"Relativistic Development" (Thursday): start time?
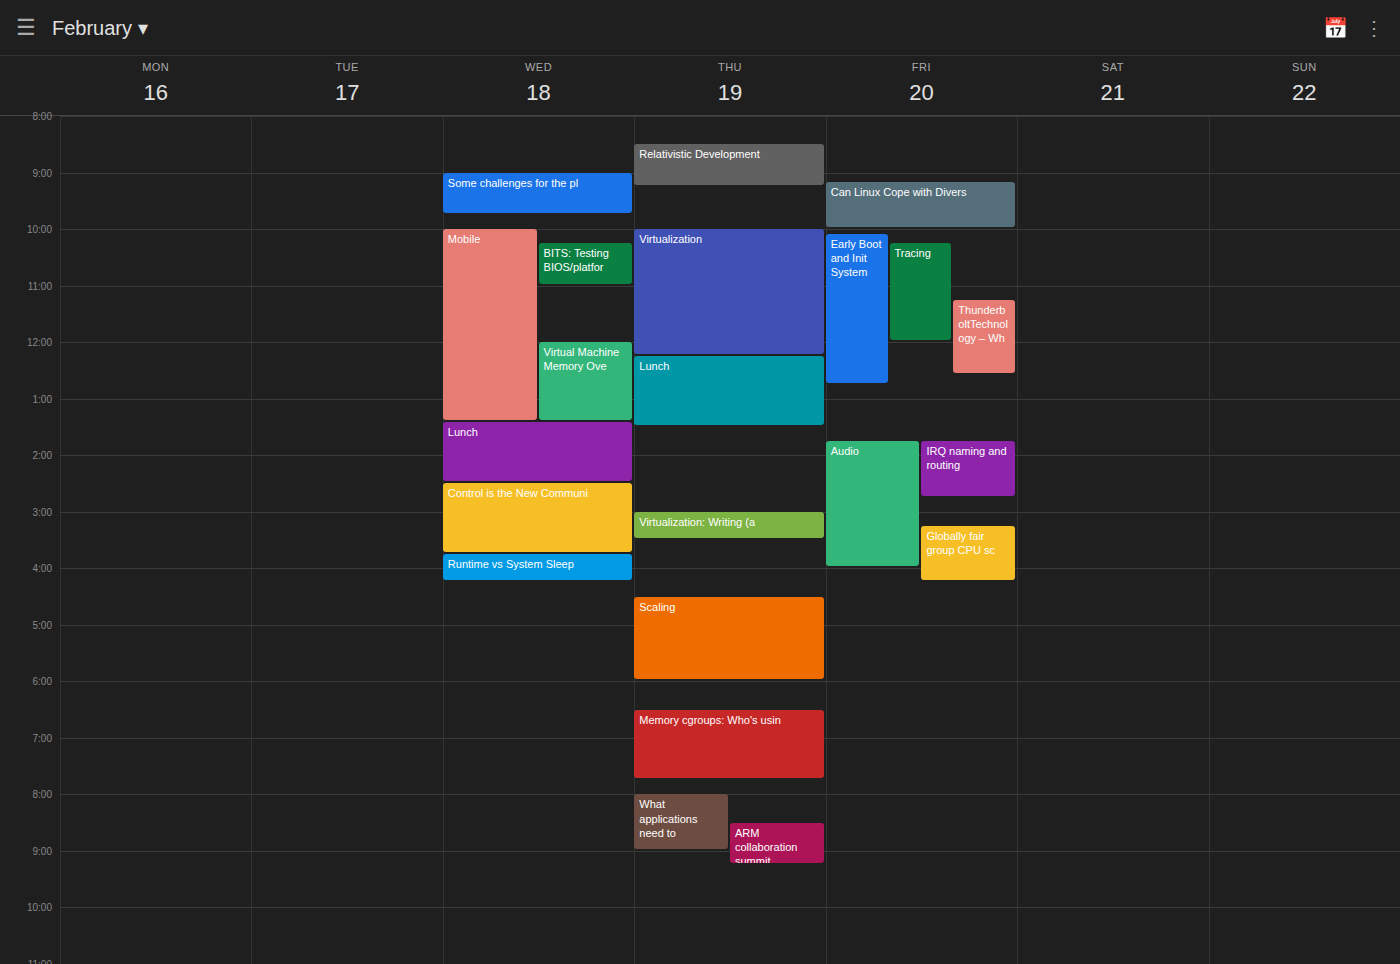
8:30 AM